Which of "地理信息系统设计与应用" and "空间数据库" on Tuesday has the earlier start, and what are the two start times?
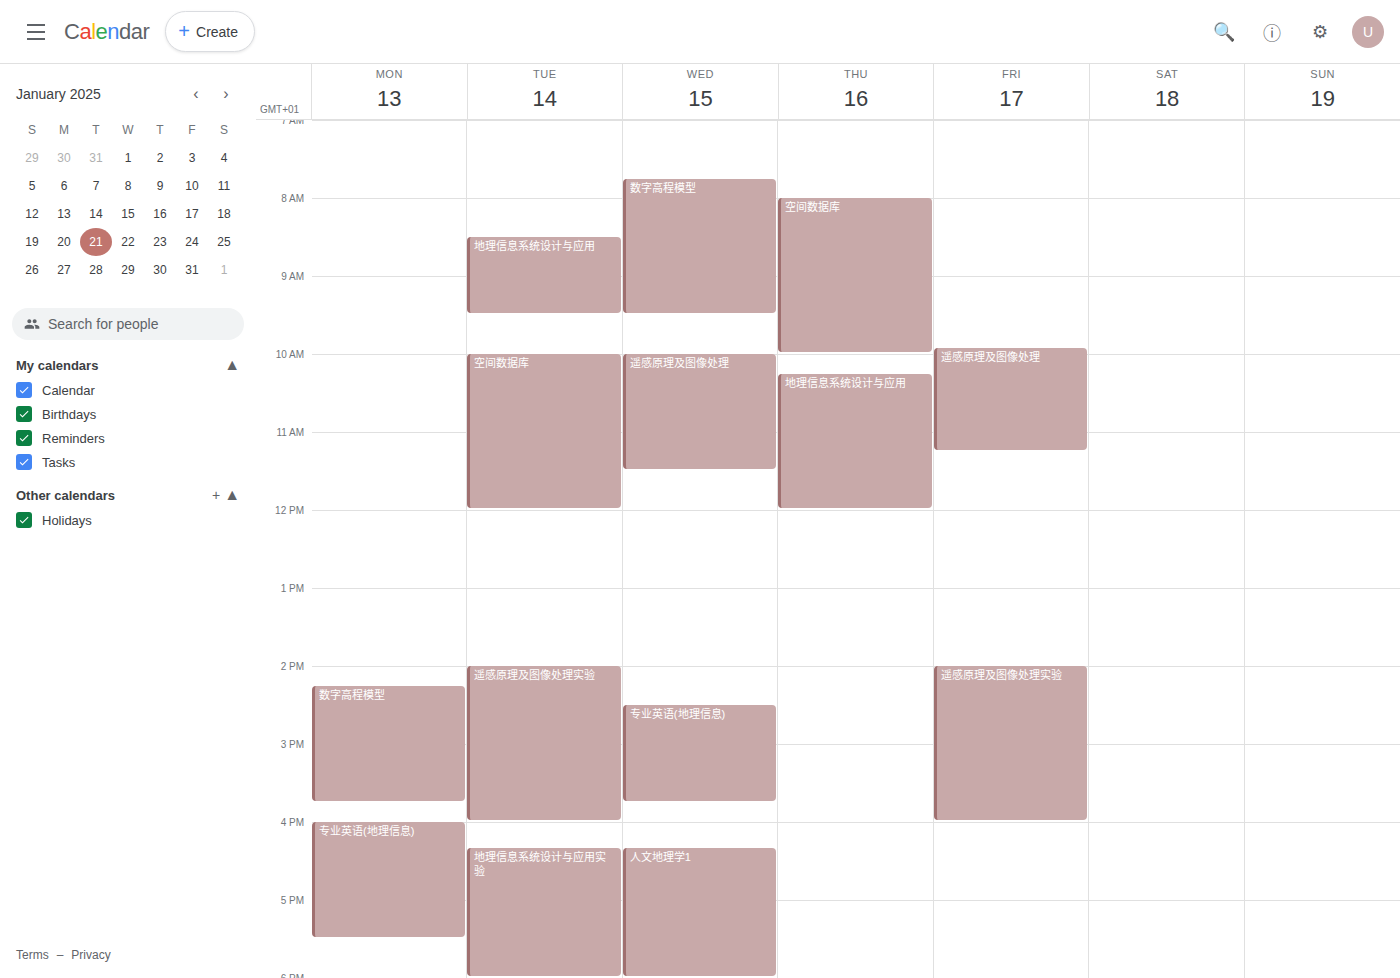
"地理信息系统设计与应用" 08:30; "空间数据库" 10:00.